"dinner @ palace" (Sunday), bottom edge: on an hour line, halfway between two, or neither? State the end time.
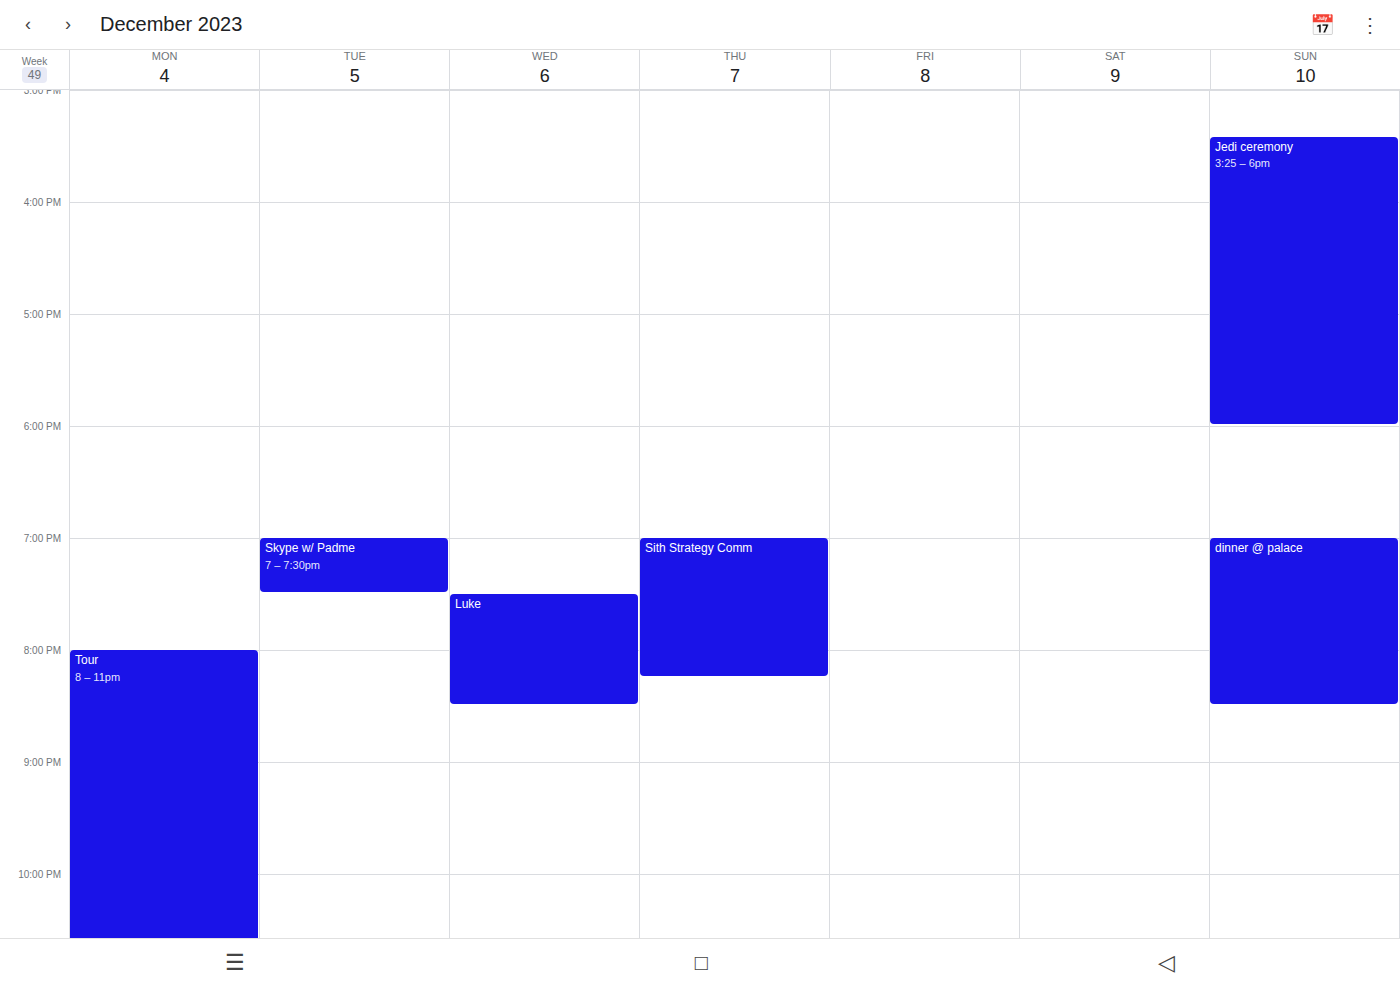
8:30 PM -- halfway between the 8 PM and 9 PM lines.